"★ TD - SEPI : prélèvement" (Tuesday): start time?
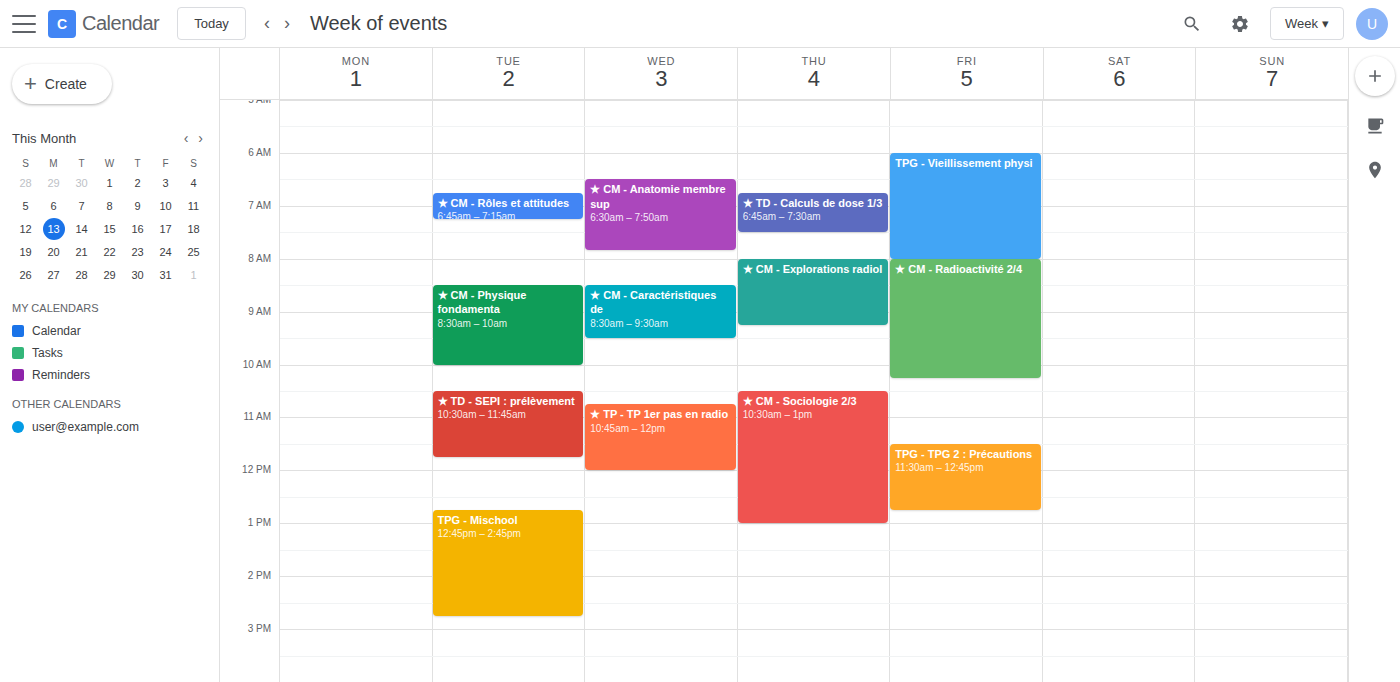
10:30 AM